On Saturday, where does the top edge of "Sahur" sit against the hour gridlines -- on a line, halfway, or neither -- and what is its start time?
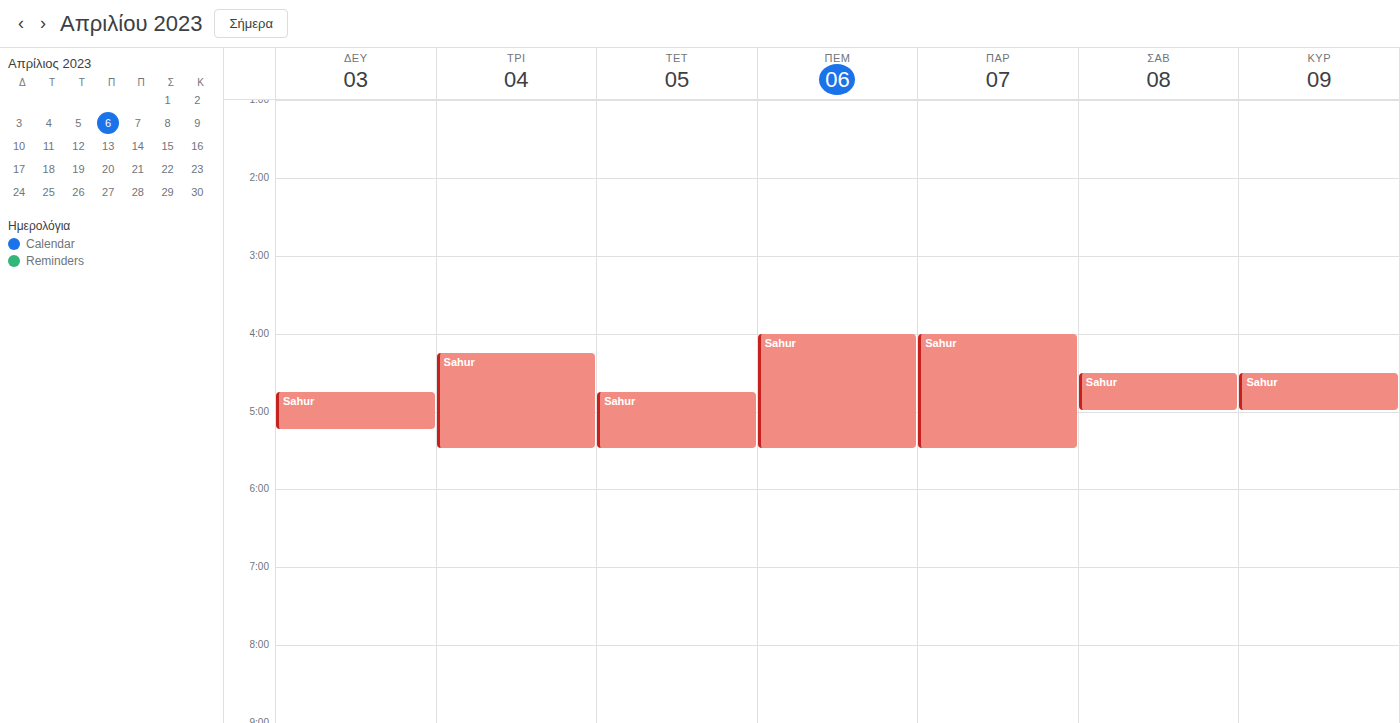
4:30 AM -- halfway between the 4 AM and 5 AM lines.